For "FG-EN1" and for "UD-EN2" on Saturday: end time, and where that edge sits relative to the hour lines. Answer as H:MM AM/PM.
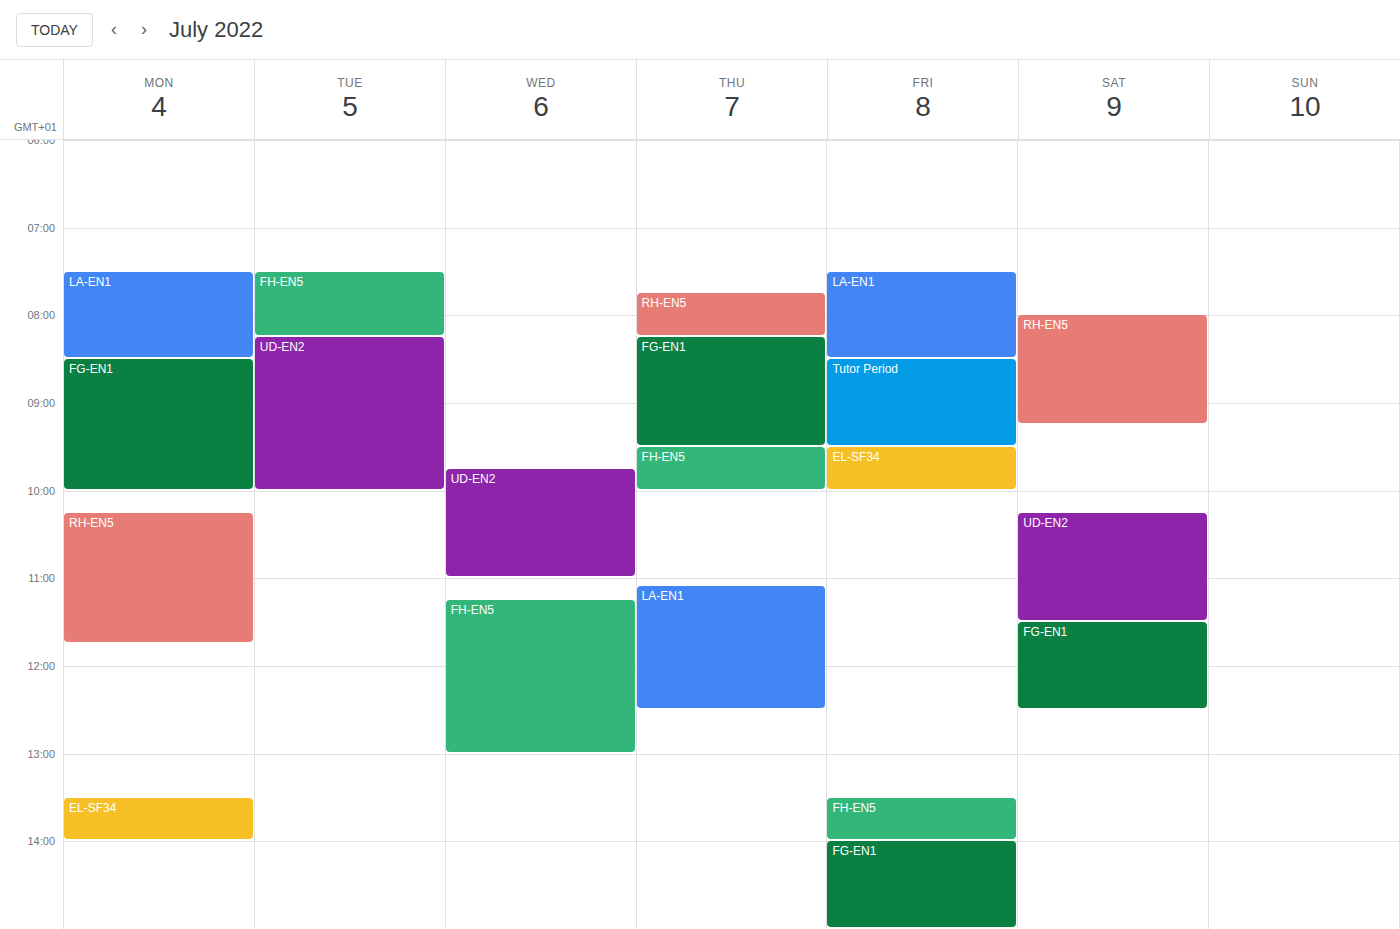
"FG-EN1": 12:30 PM, halfway between the 12 PM and 1 PM lines. "UD-EN2": 11:30 AM, halfway between the 11 AM and 12 PM lines.